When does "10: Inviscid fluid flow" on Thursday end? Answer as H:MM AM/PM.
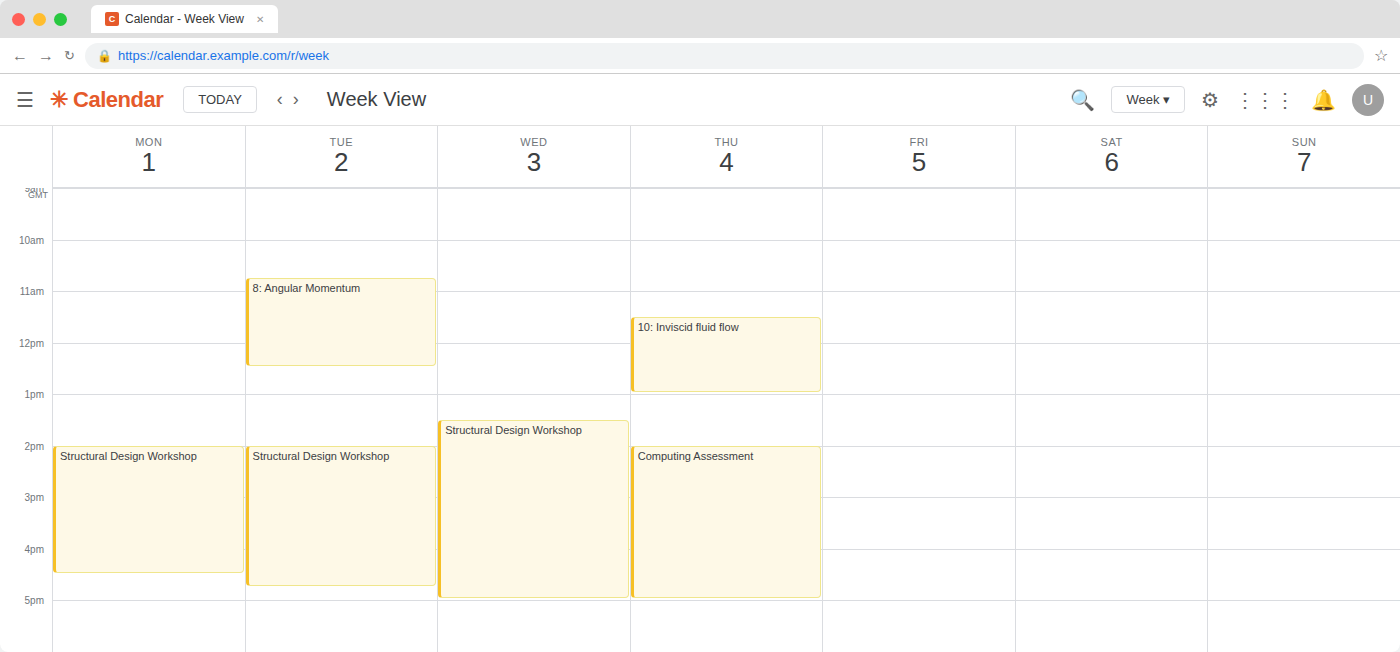
1:00 PM